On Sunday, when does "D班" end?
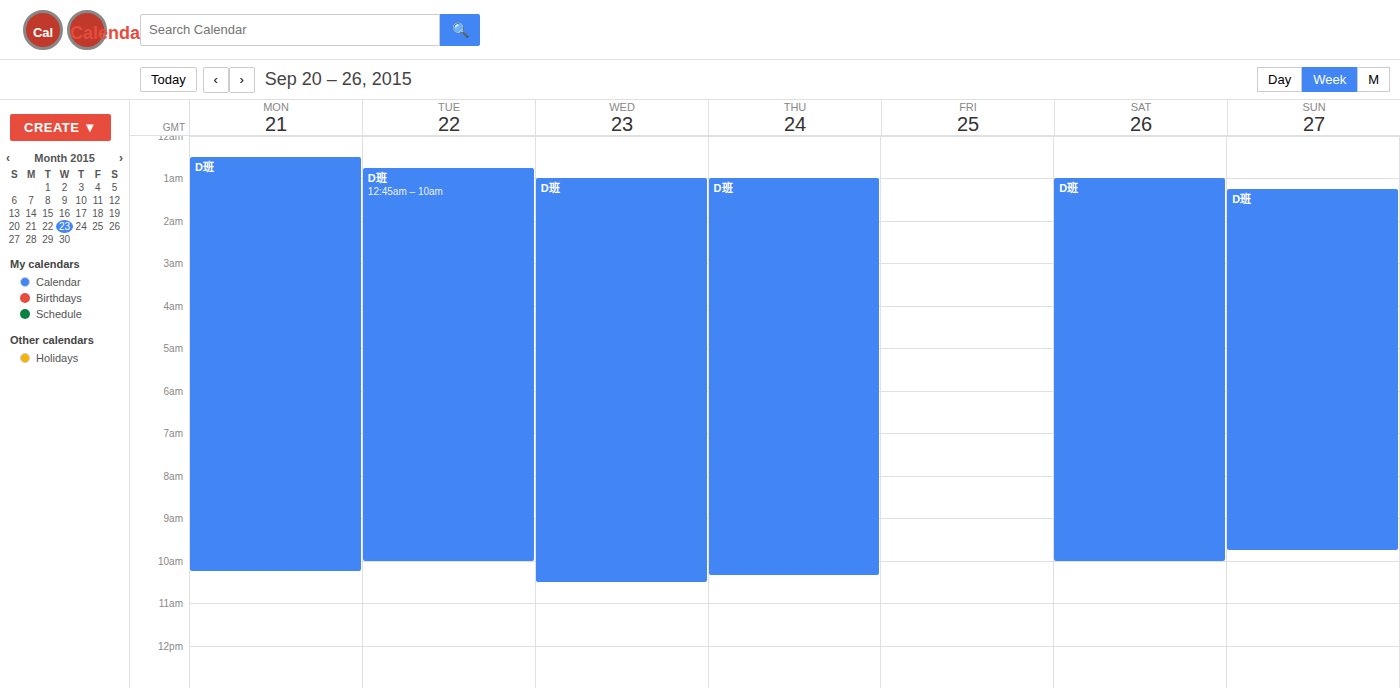
9:45 AM